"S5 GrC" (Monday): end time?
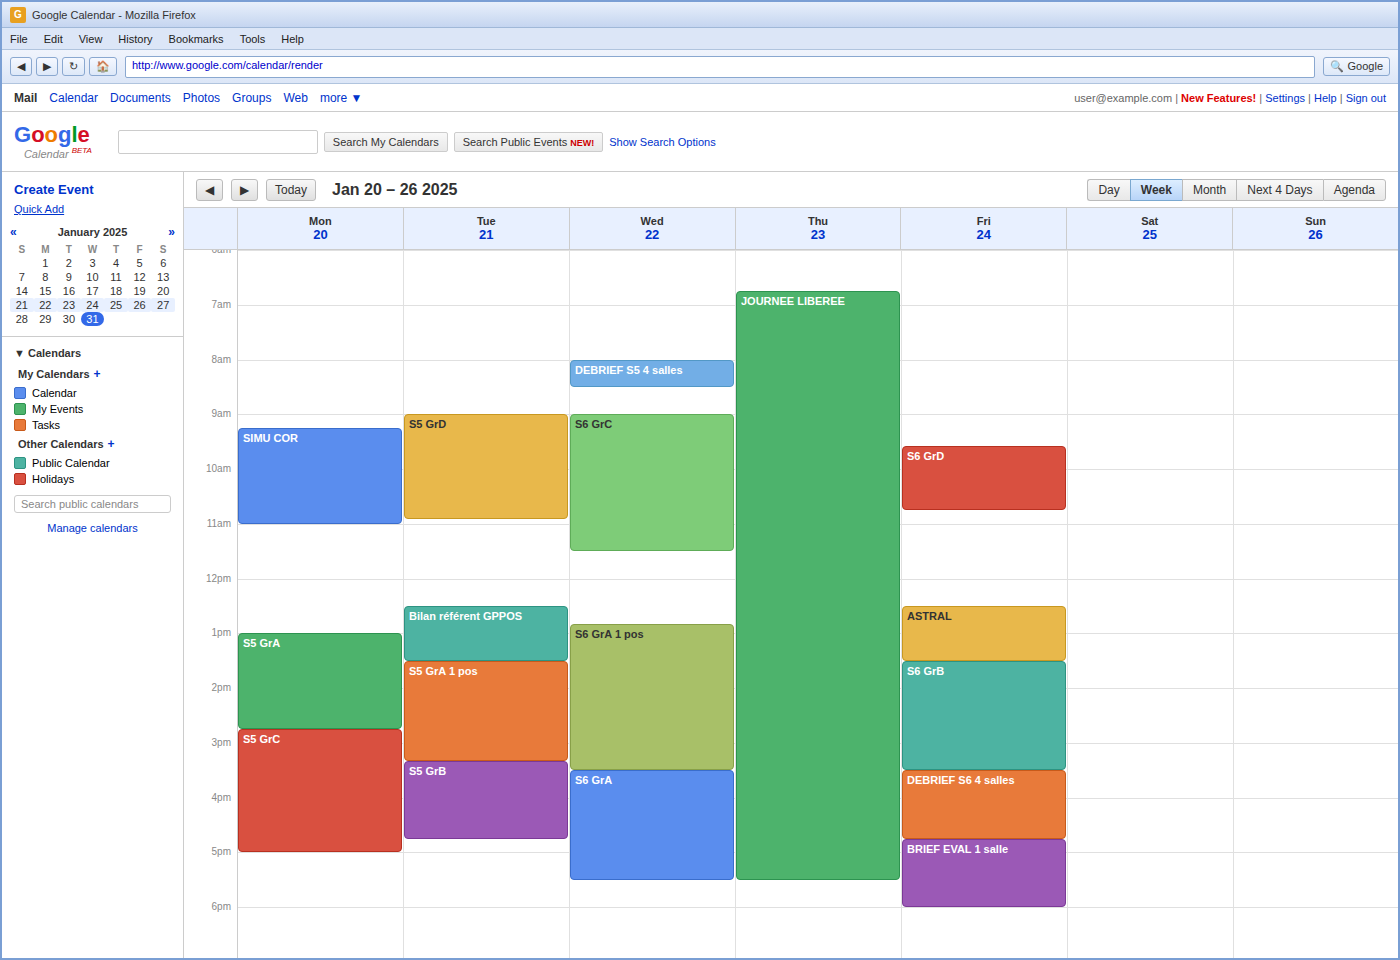
5:00 PM